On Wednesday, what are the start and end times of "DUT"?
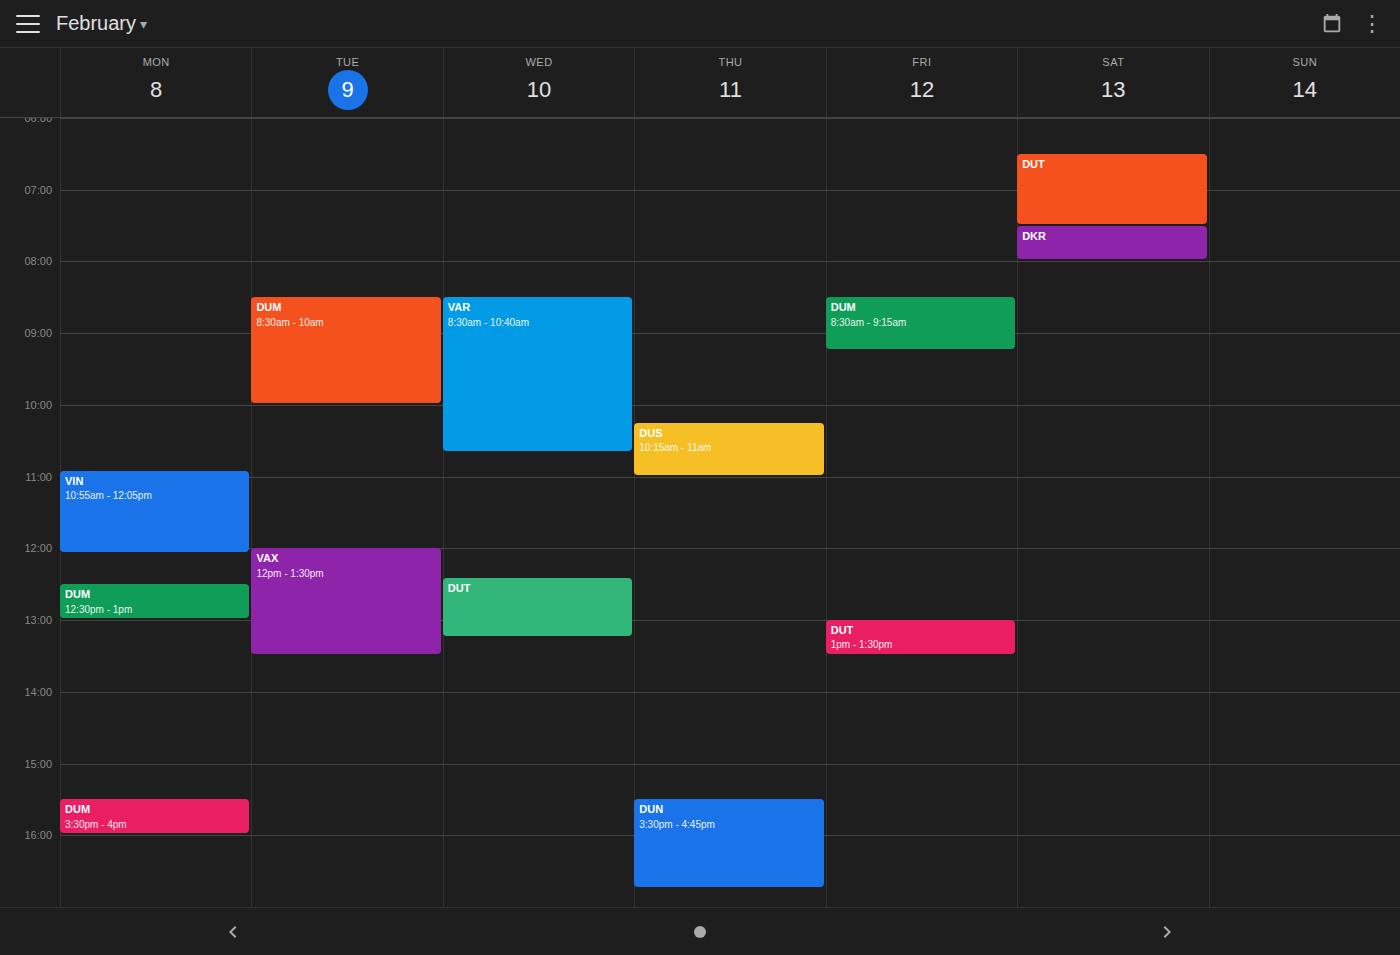
12:25 to 13:15